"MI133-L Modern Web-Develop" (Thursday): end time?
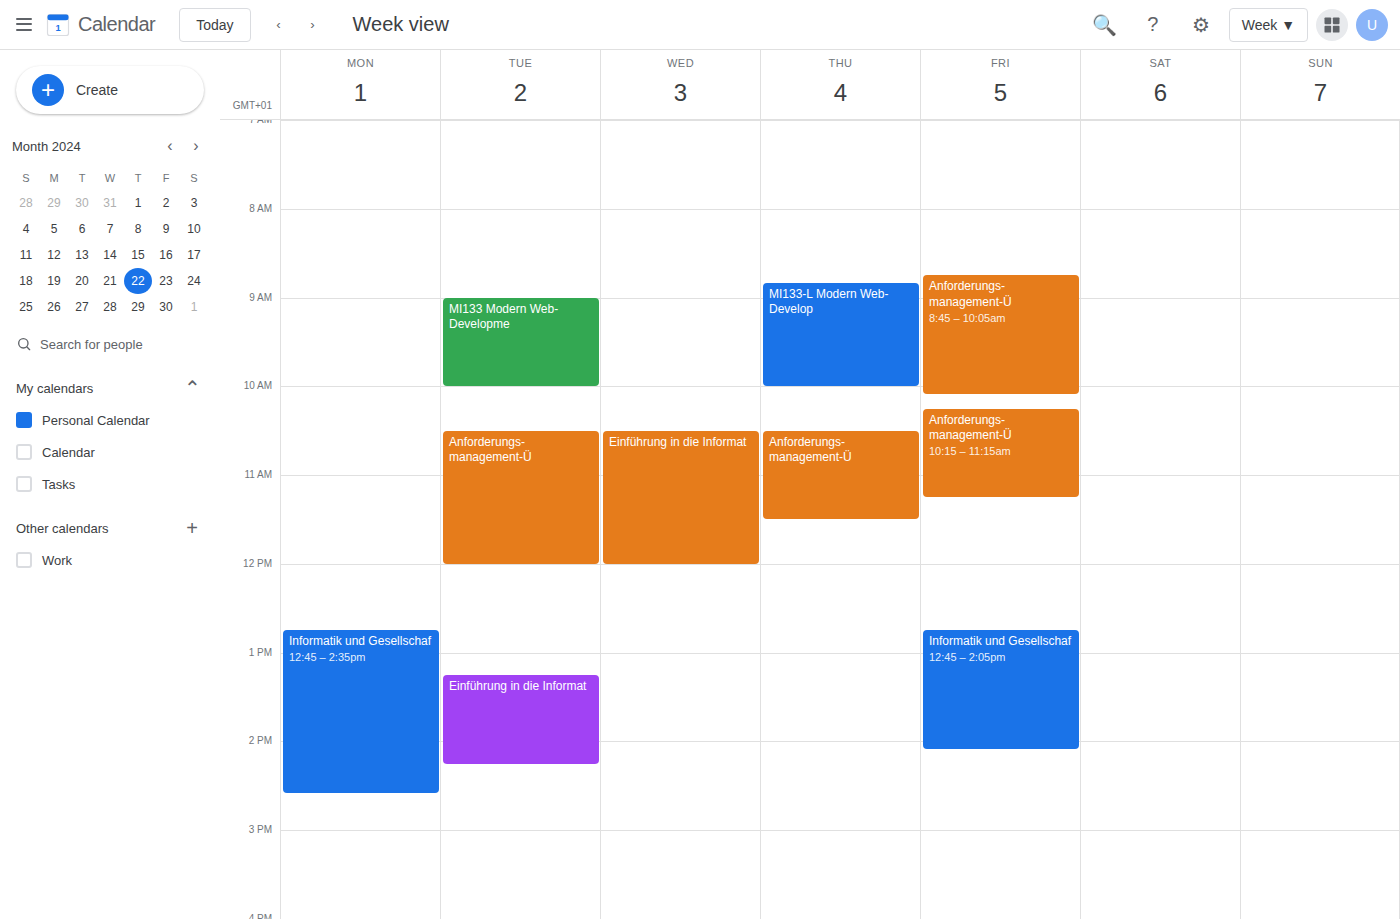
10:00 AM